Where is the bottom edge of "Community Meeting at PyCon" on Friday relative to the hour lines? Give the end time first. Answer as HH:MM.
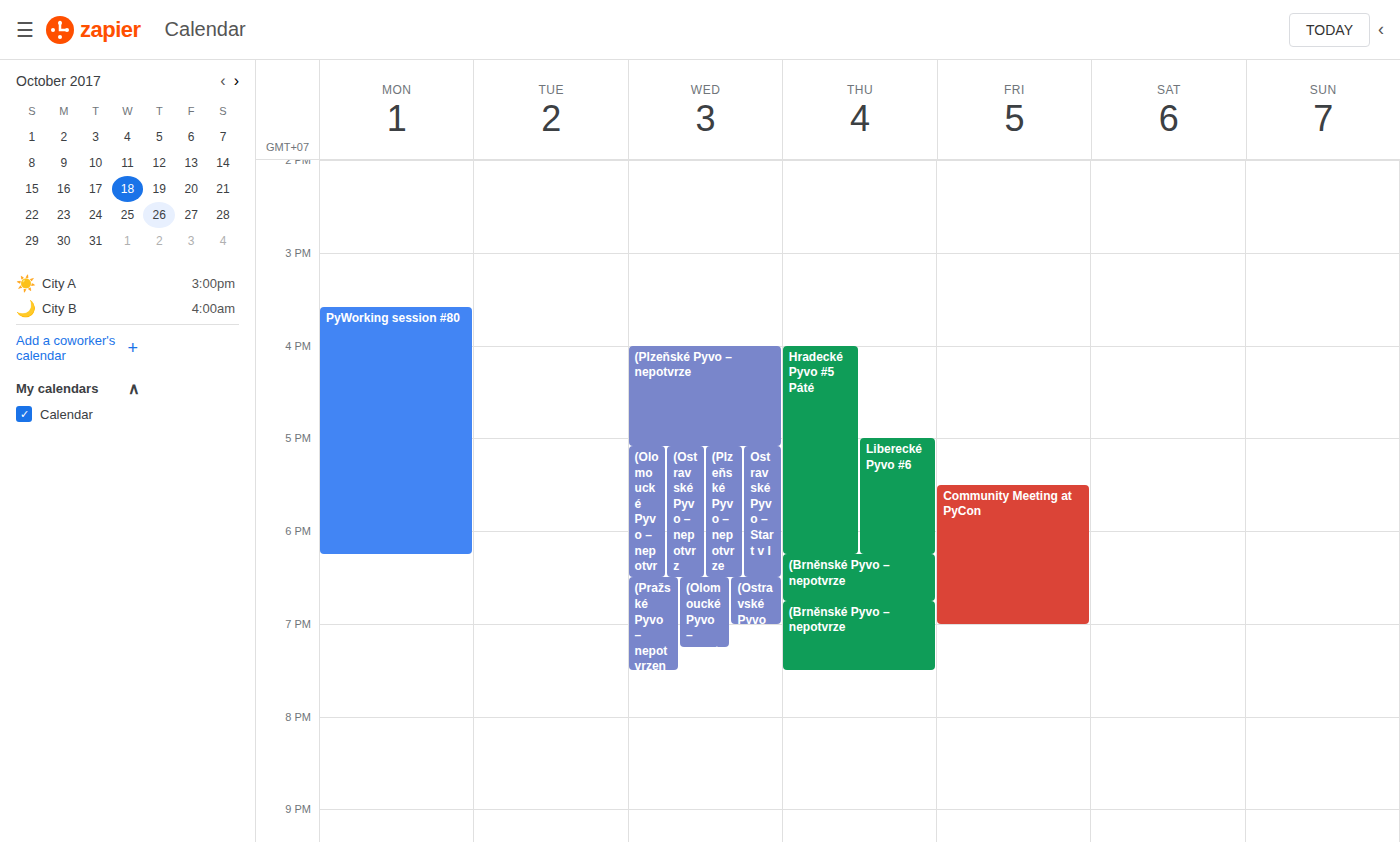
19:00 -- exactly on the 19:00 line.